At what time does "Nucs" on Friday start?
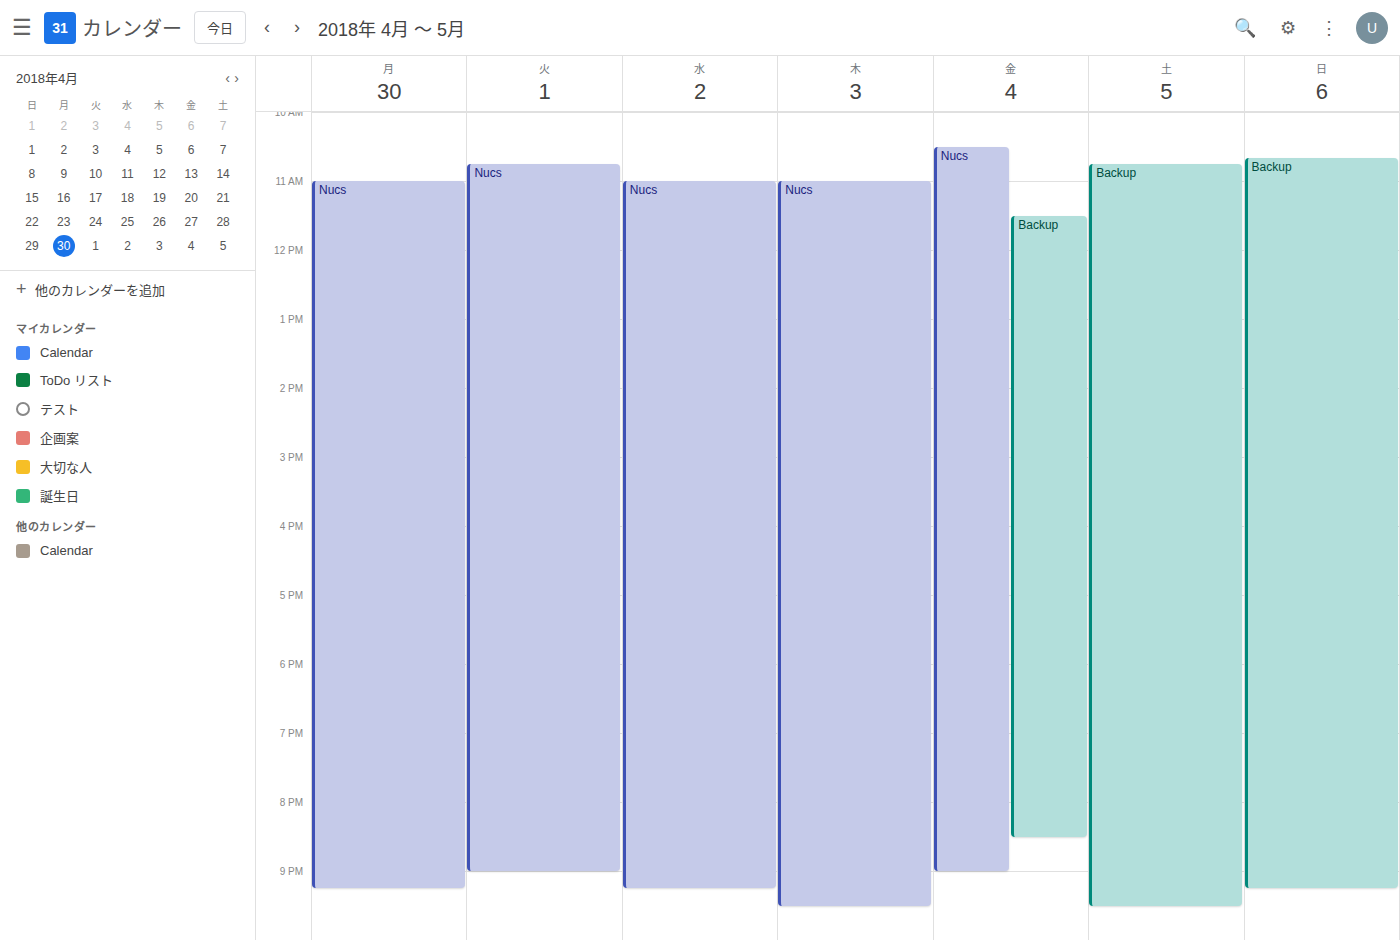
10:30 AM